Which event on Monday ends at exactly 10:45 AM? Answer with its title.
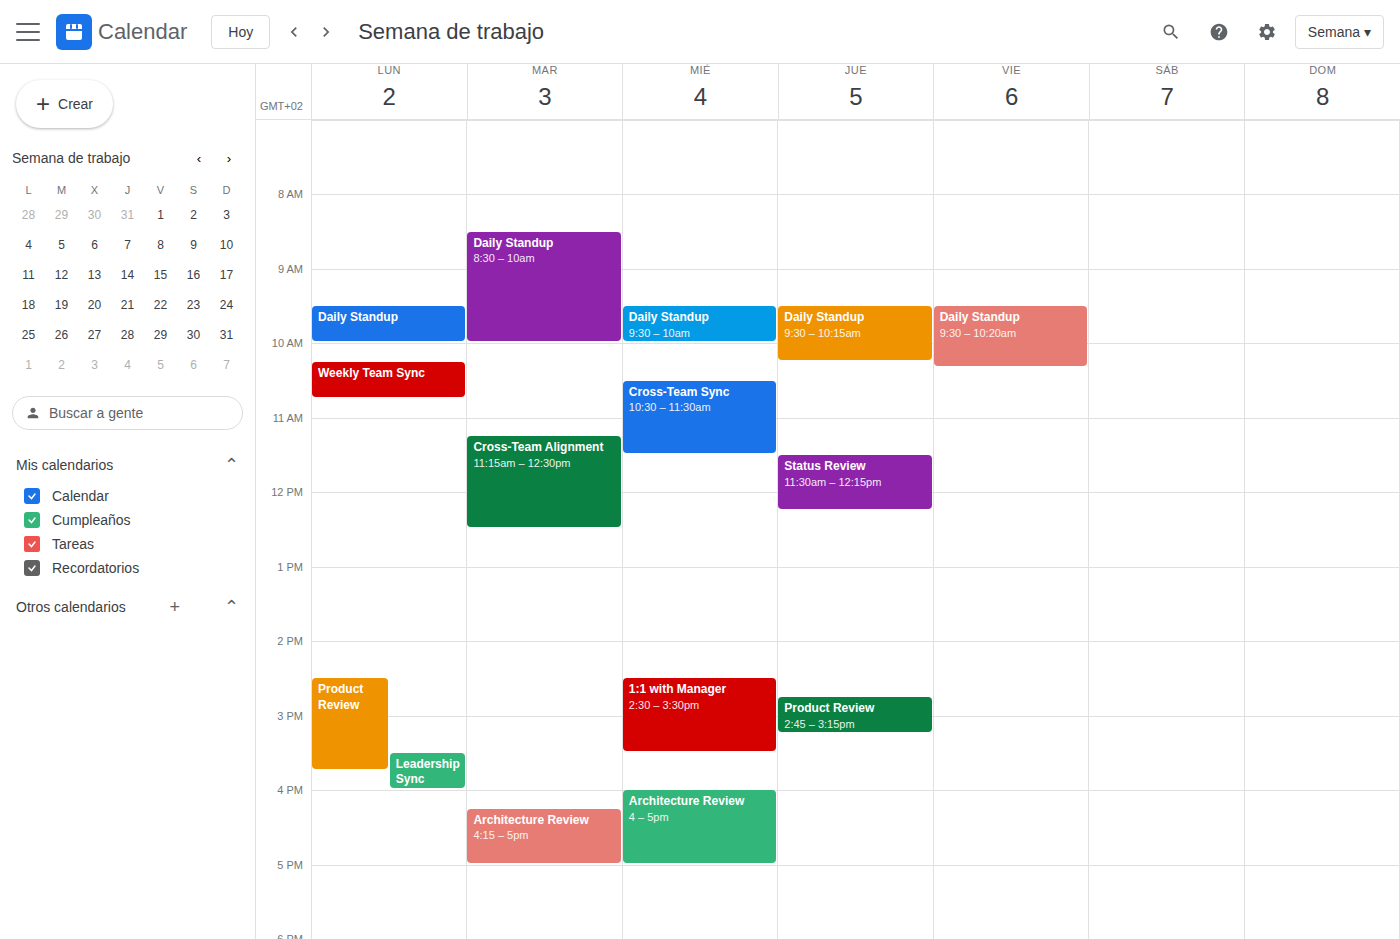
"Weekly Team Sync"